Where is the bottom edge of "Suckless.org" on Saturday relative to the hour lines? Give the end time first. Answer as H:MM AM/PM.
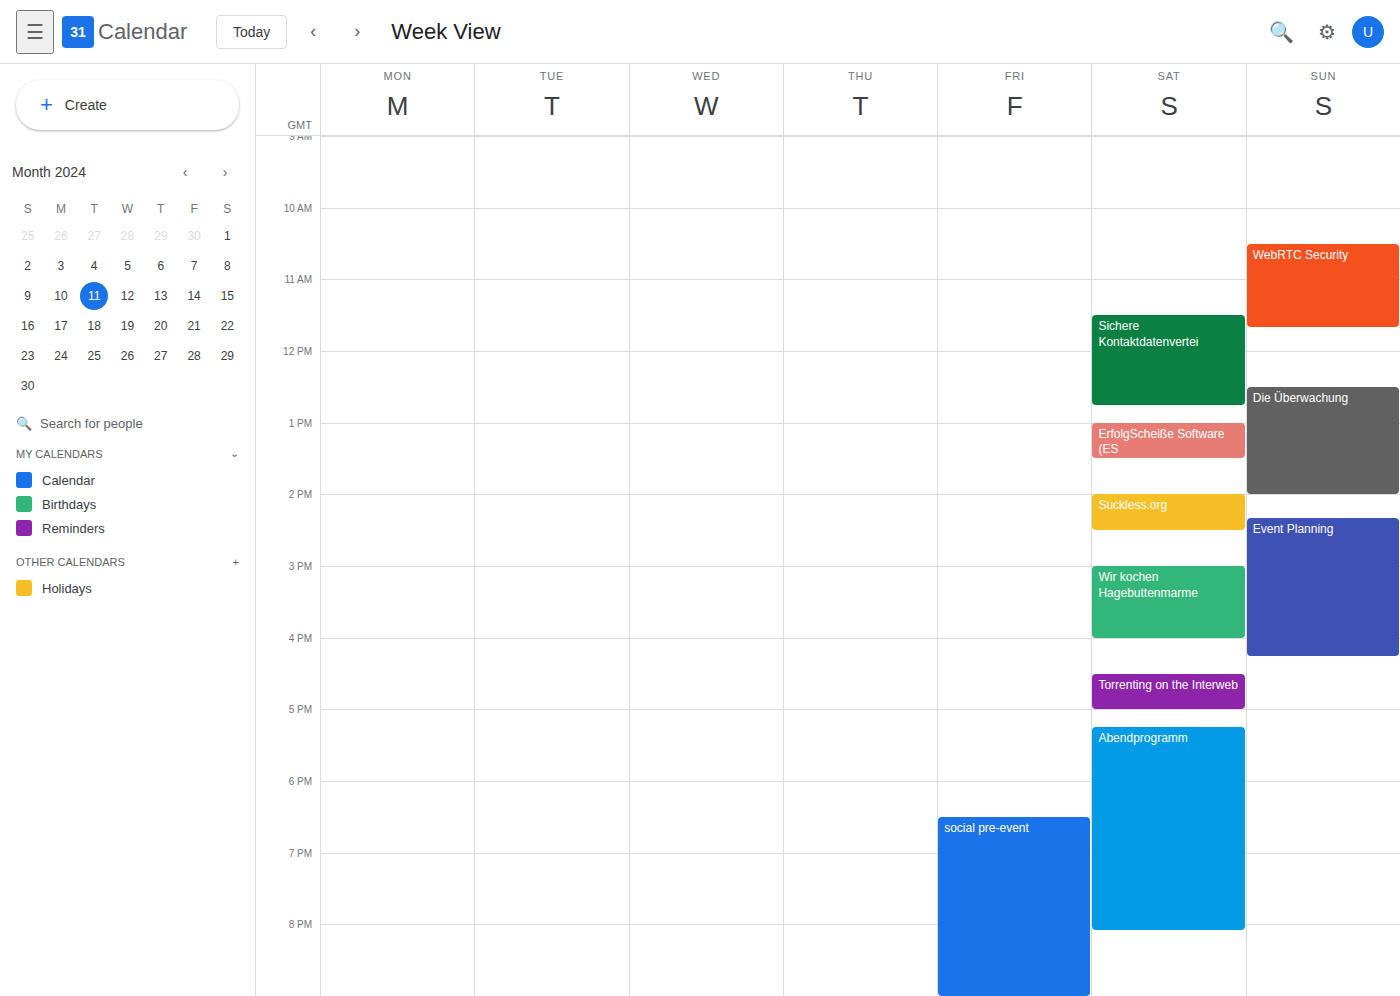
2:30 PM -- halfway between the 2 PM and 3 PM lines.